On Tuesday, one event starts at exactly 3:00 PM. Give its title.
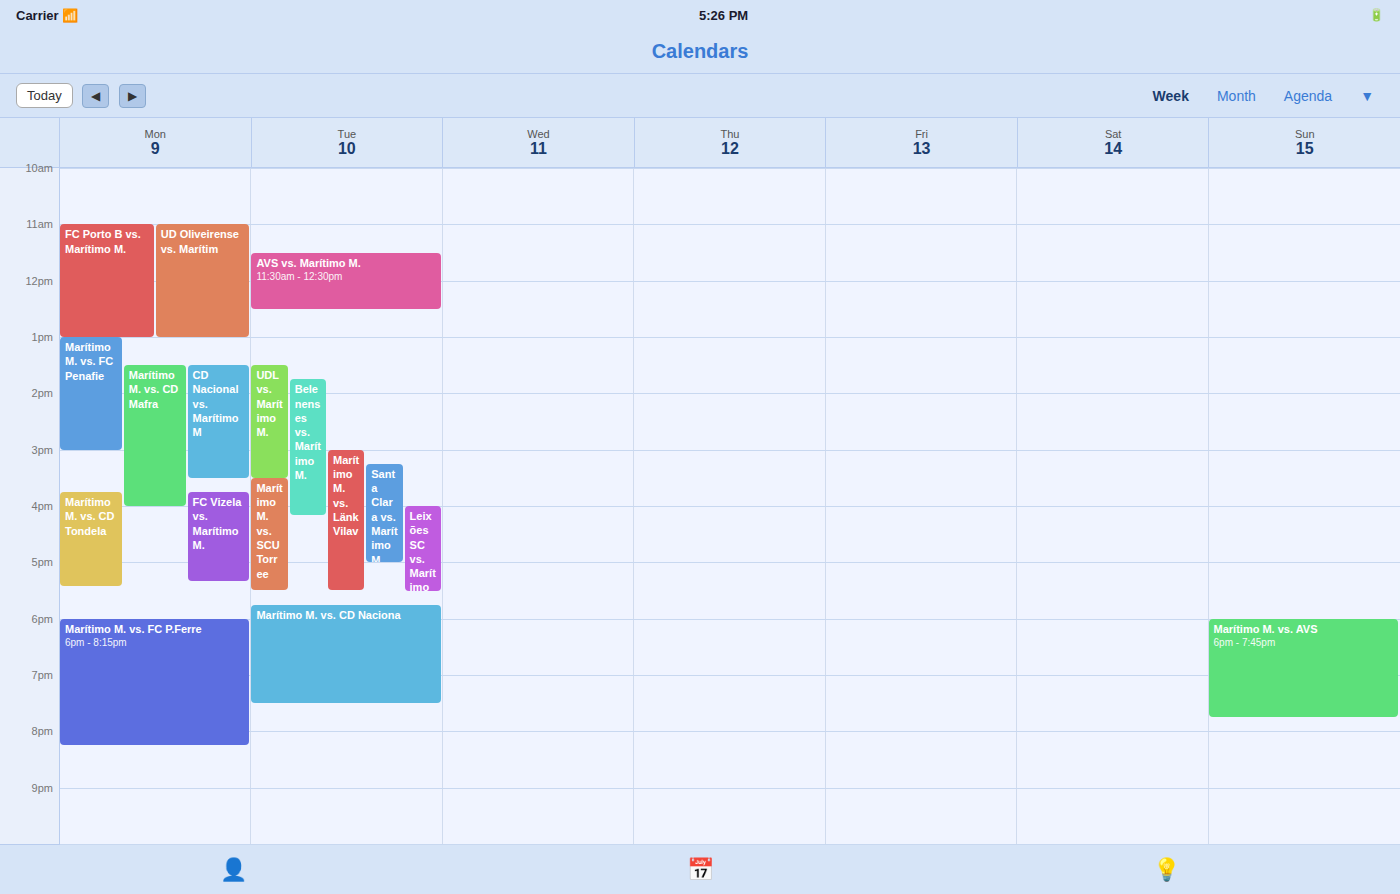
"Marítimo M. vs. Länk Vilav"